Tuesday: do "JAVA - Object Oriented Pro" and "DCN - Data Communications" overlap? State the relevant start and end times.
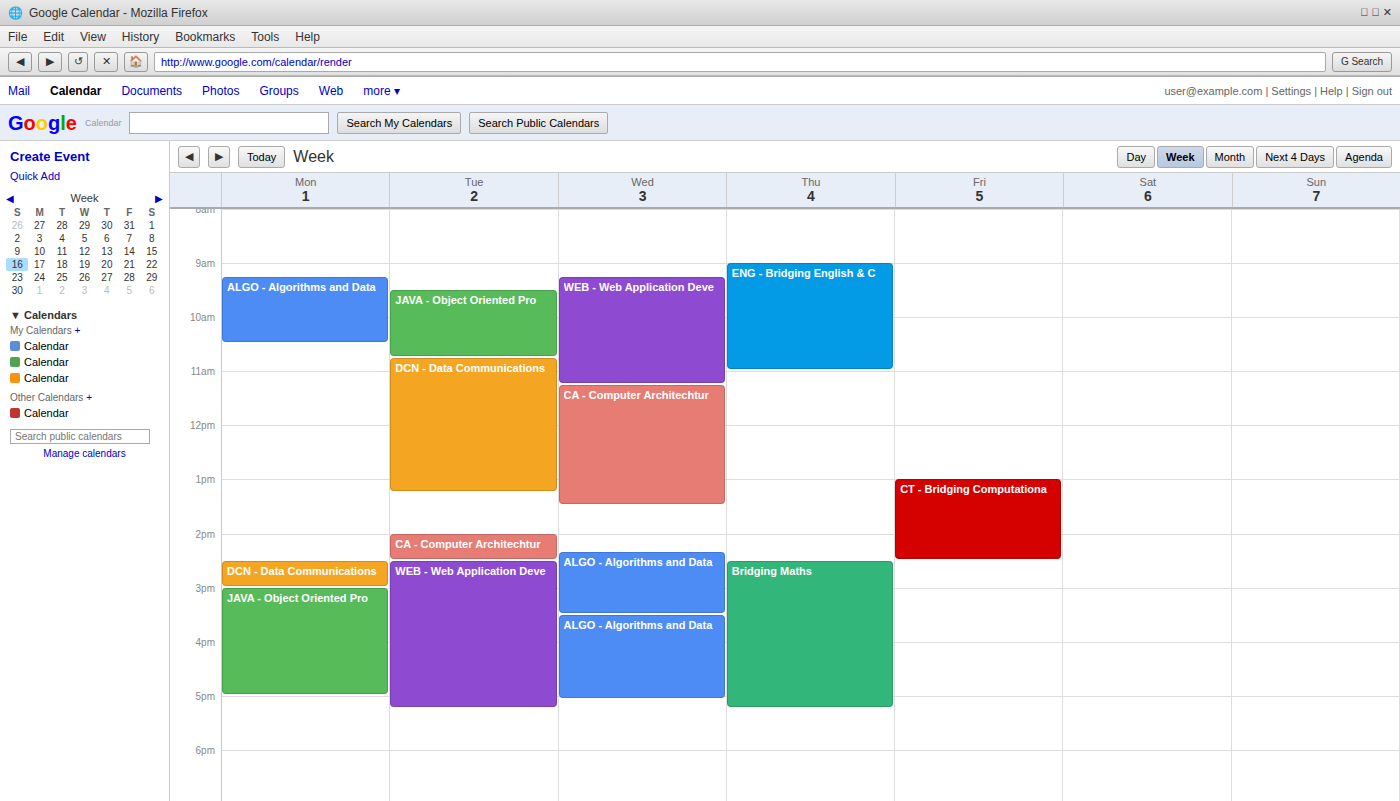
"JAVA - Object Oriented Pro" ends at 10:45 AM, exactly when "DCN - Data Communications" starts -- they touch but do not overlap.